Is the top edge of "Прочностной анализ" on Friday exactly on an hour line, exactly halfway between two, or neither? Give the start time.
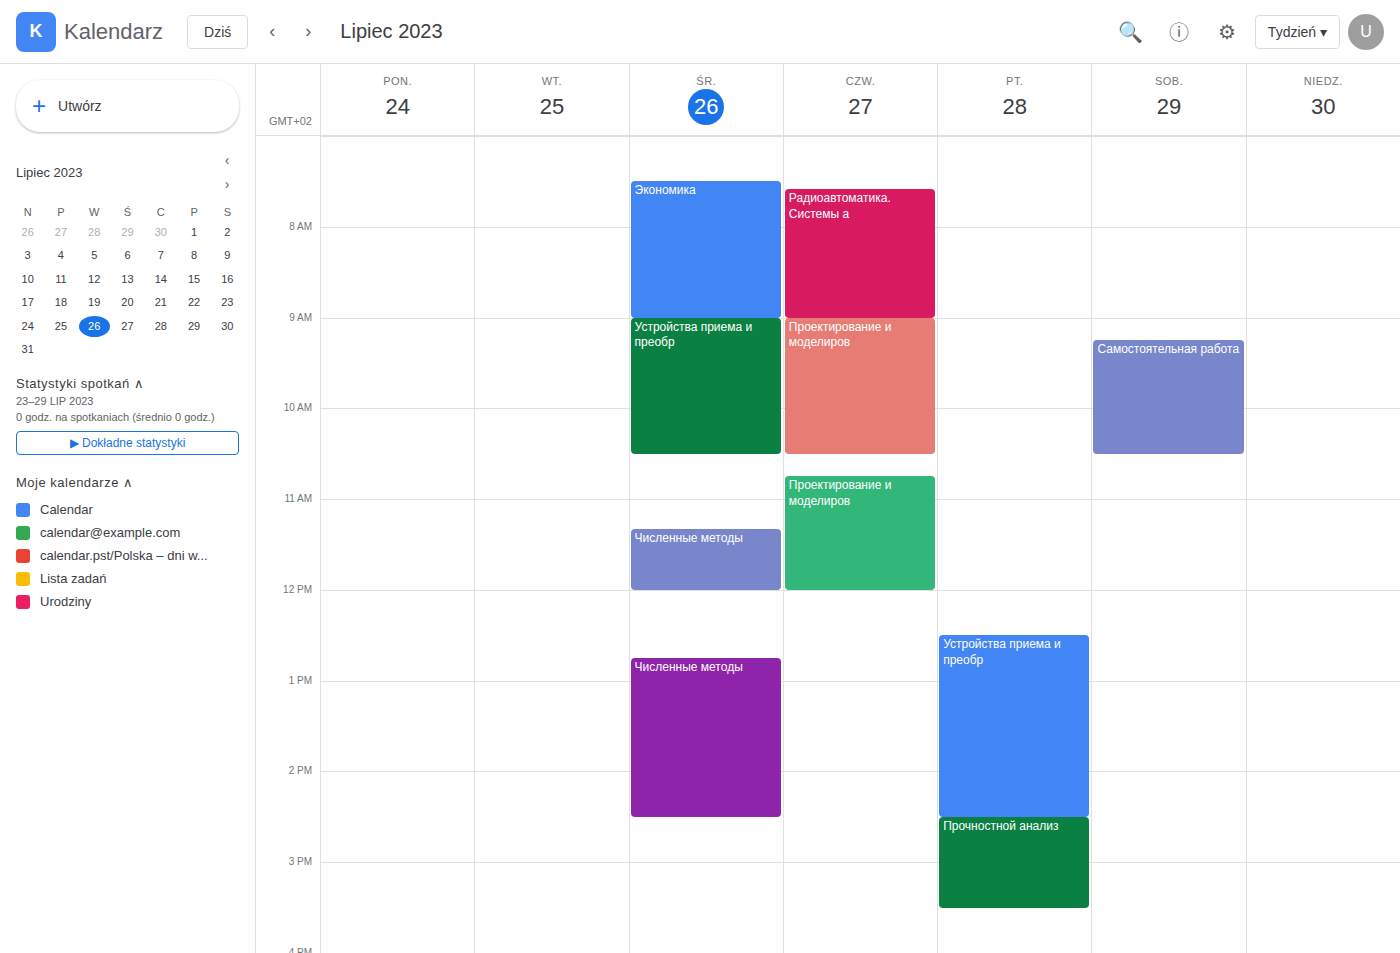
2:30 PM -- halfway between the 2 PM and 3 PM lines.